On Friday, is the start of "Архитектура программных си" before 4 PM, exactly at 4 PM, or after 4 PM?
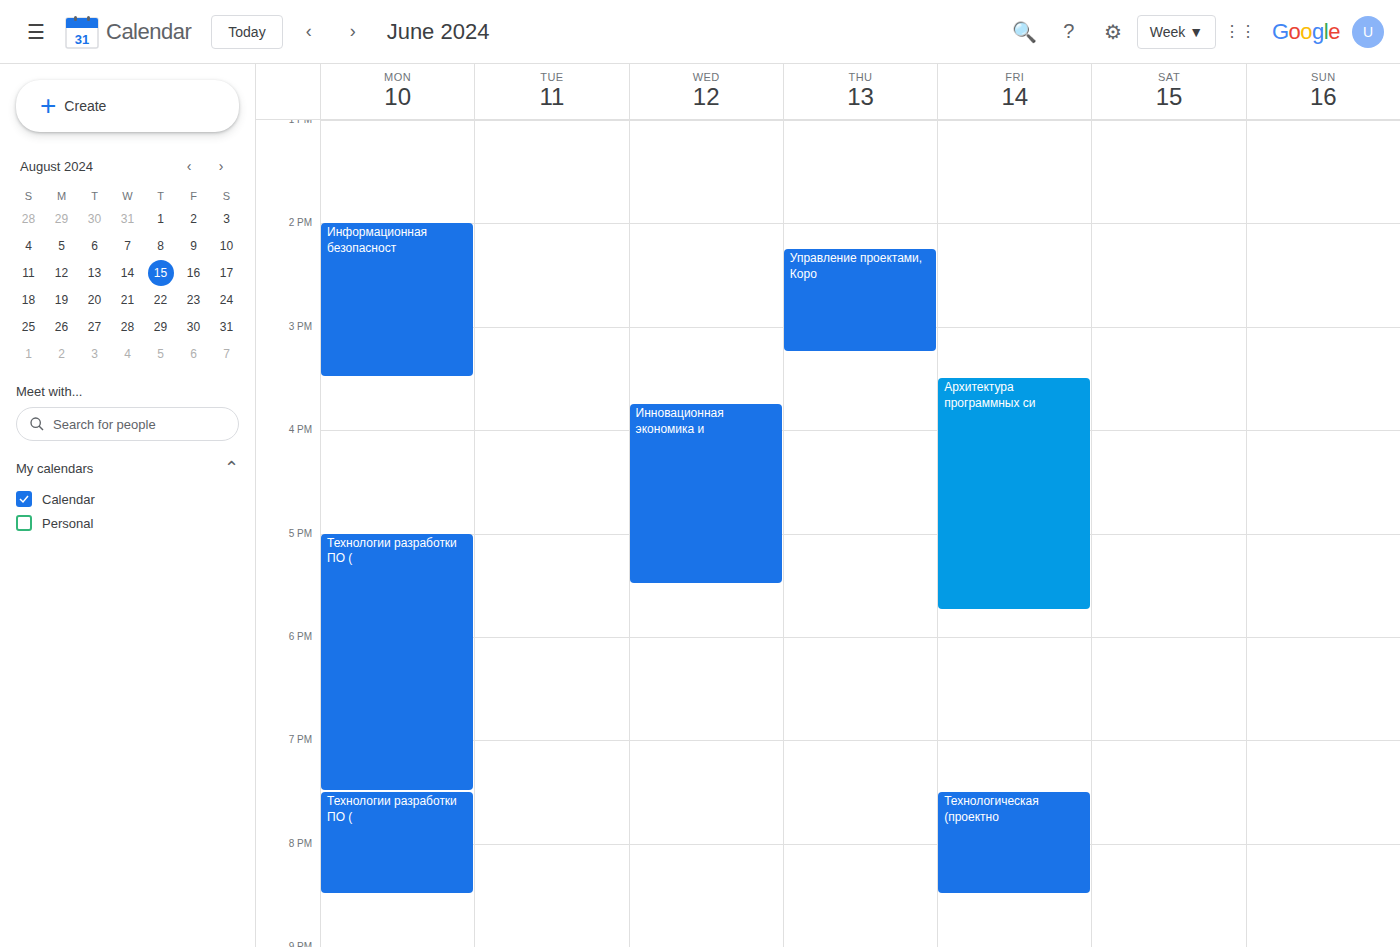
3:30 PM -- before 4 PM, 30 minutes above the 4 PM line.